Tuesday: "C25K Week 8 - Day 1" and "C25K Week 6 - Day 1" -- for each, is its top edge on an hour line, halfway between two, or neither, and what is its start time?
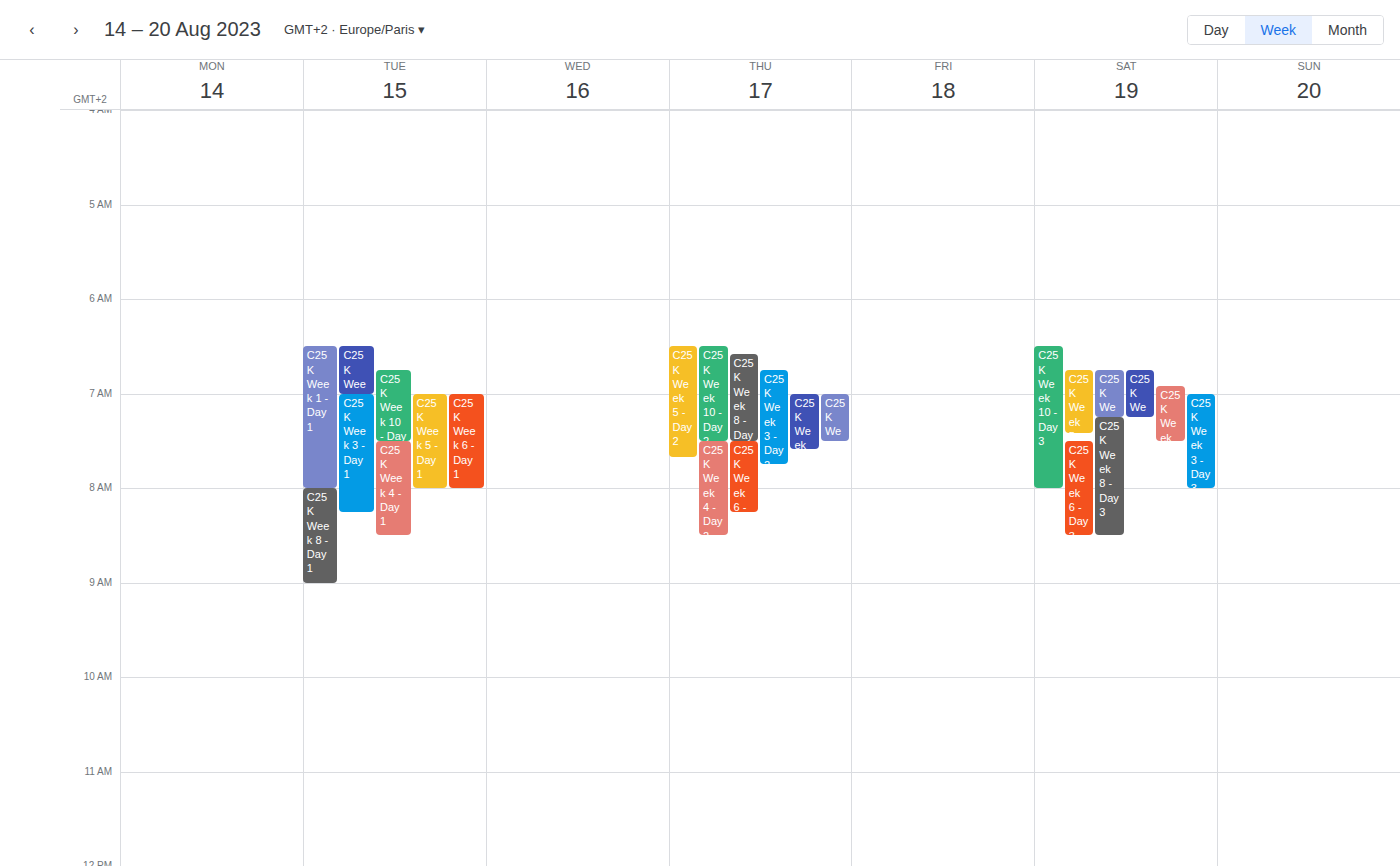
"C25K Week 8 - Day 1": 8:00 AM, exactly on the 8 AM line. "C25K Week 6 - Day 1": 7:00 AM, exactly on the 7 AM line.